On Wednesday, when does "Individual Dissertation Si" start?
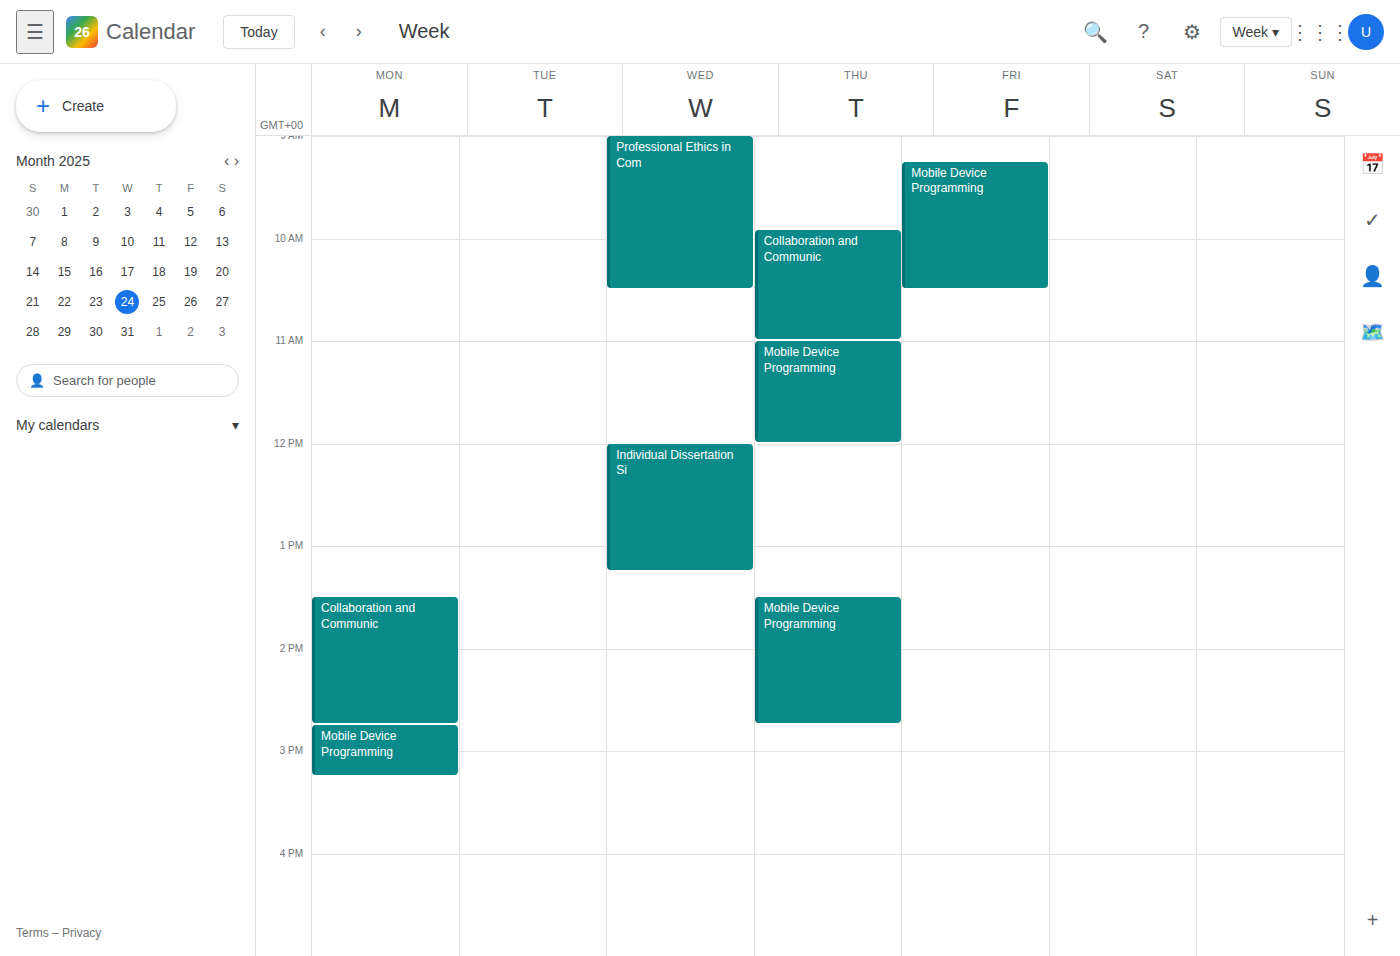
12:00 PM